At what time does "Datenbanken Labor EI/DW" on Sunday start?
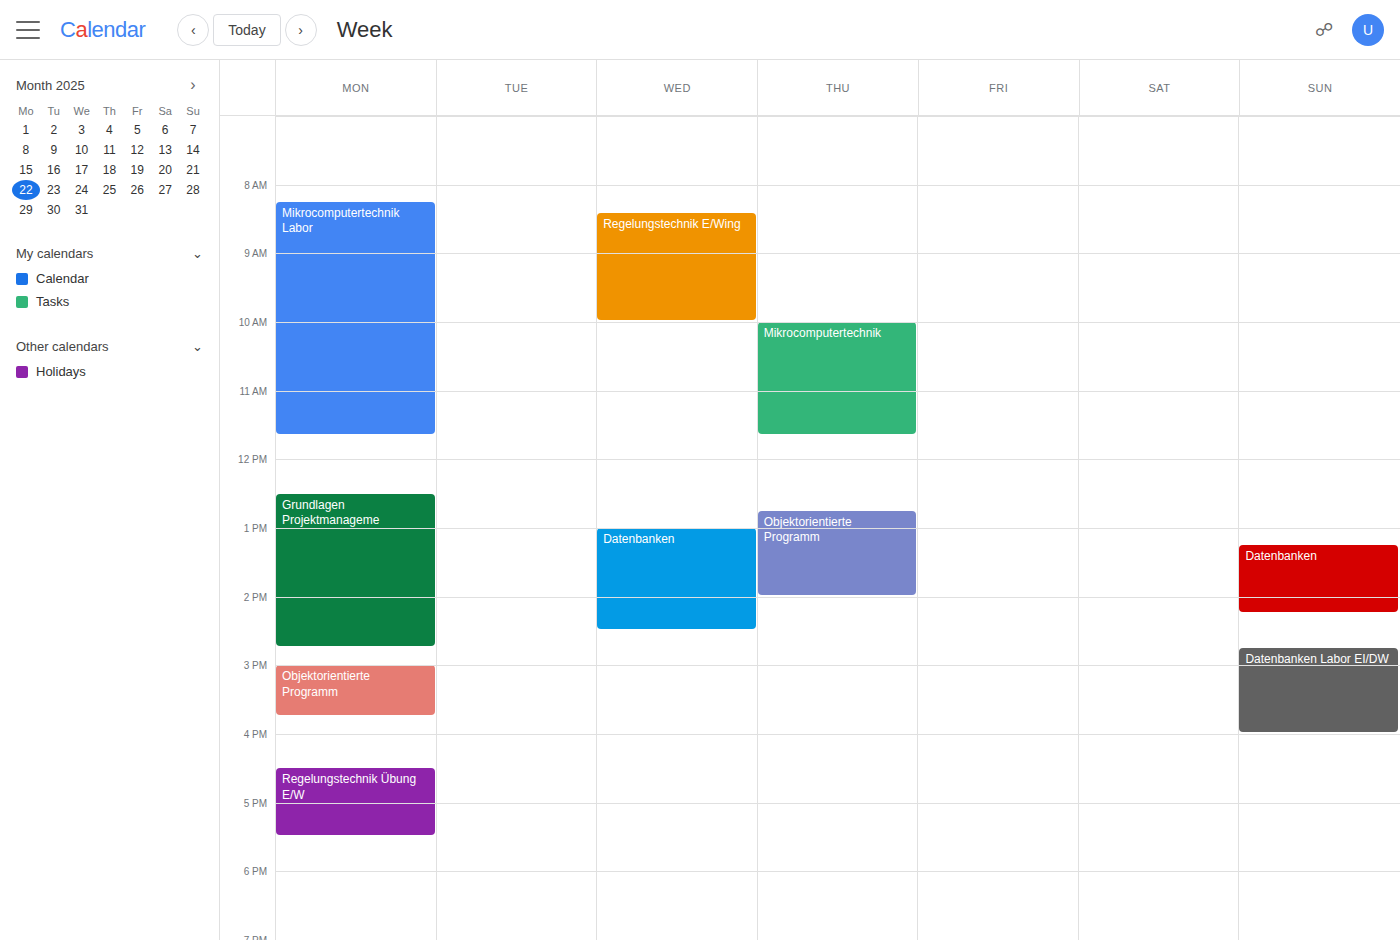
2:45 PM